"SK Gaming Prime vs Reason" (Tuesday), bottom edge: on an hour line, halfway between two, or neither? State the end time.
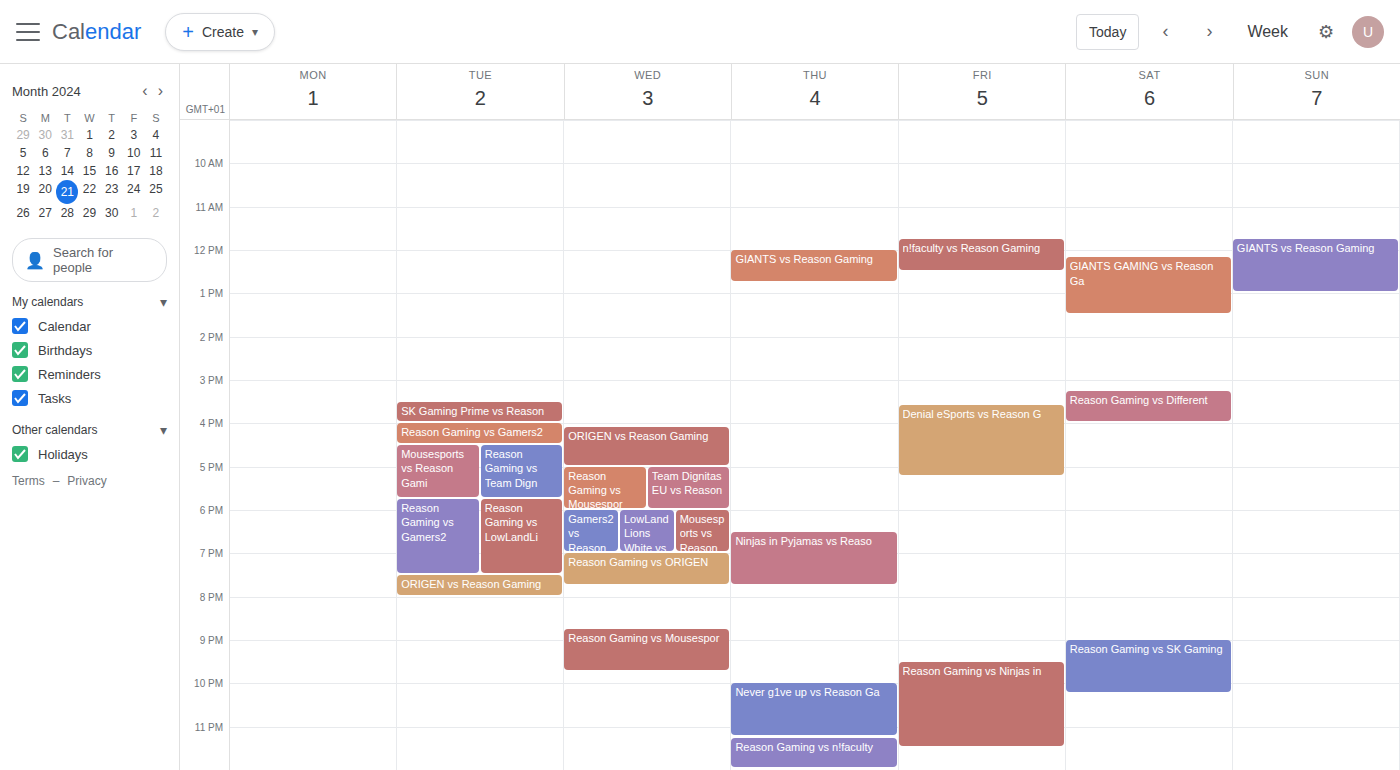
4:00 PM -- exactly on the 4 PM line.